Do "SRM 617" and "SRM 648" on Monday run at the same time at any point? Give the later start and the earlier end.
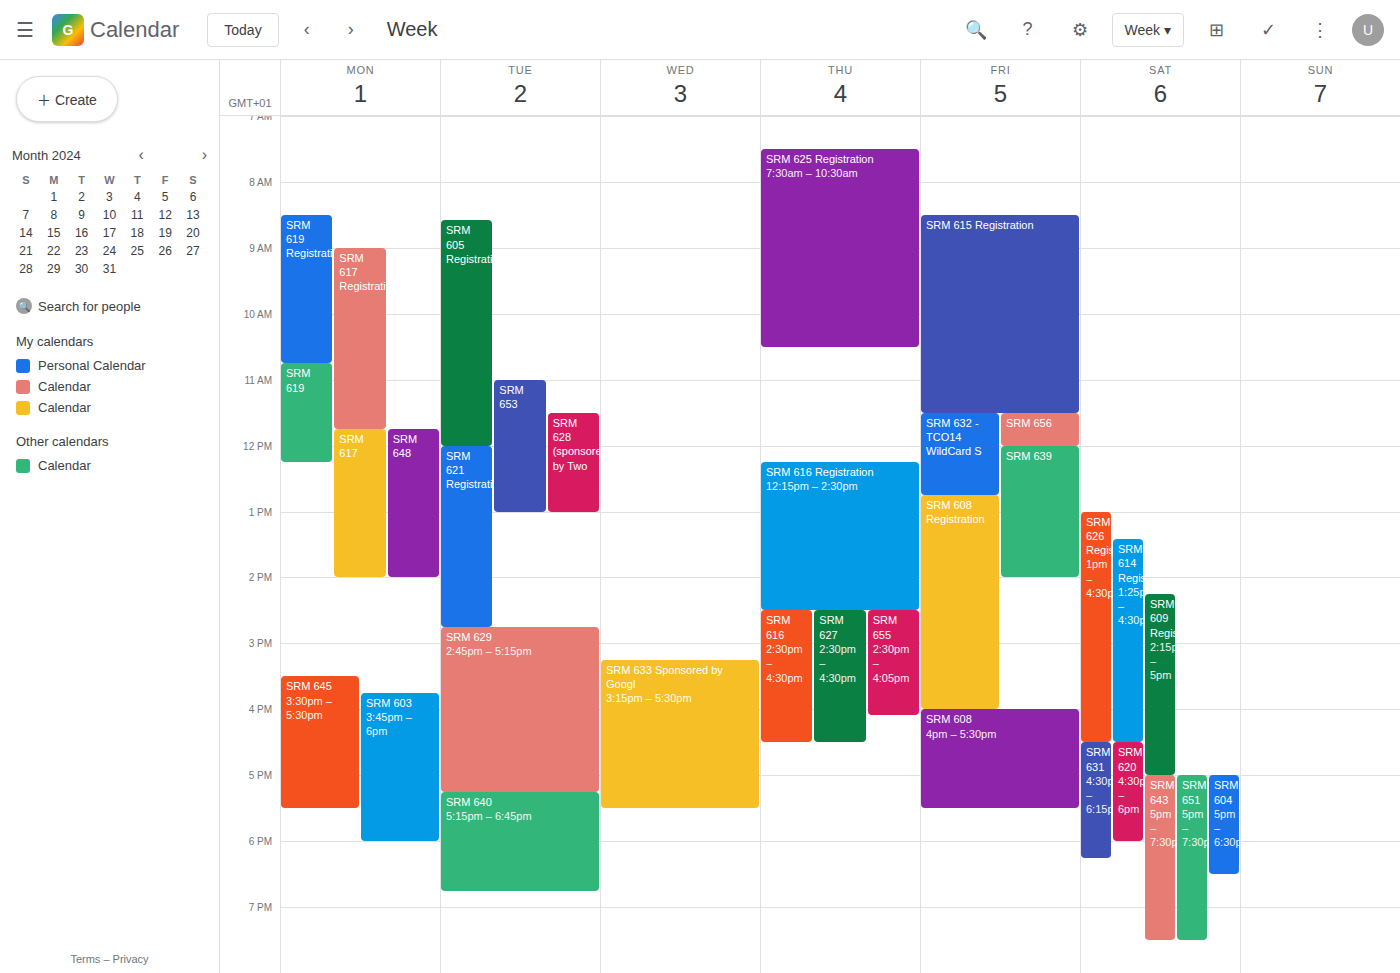
"SRM 617" runs 11:45 AM to 2:00 PM, inside "SRM 648" -- they overlap.